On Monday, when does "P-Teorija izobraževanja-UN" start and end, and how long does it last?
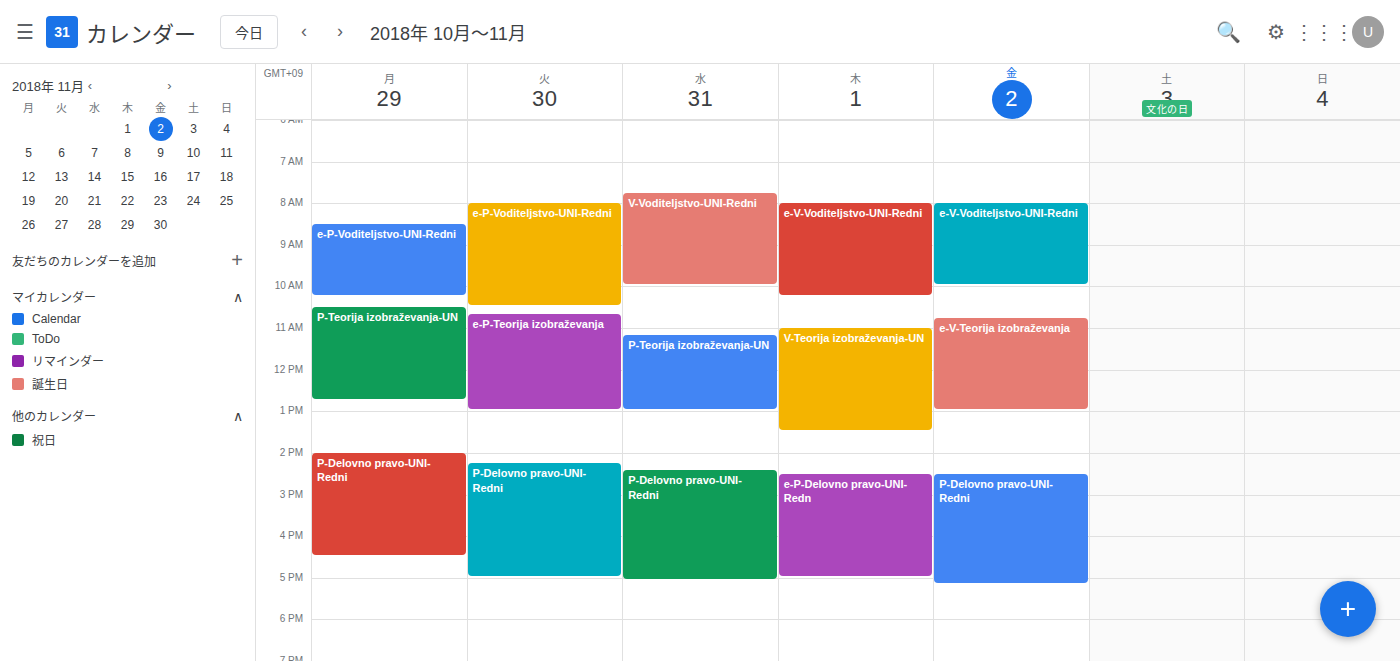
10:30 to 12:45, 2 hours 15 minutes